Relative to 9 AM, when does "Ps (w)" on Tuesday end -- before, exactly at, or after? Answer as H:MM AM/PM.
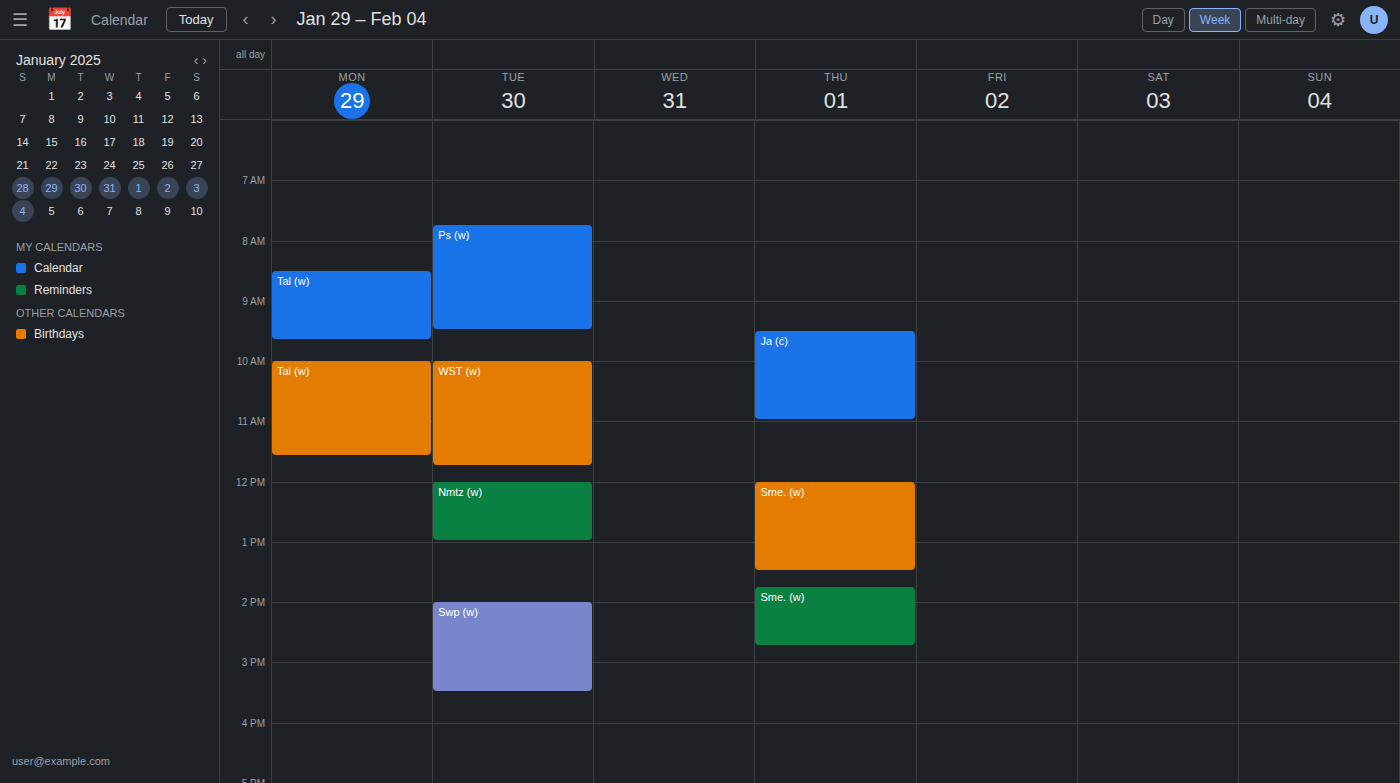
9:30 AM -- after 9 AM, 30 minutes below the 9 AM line.